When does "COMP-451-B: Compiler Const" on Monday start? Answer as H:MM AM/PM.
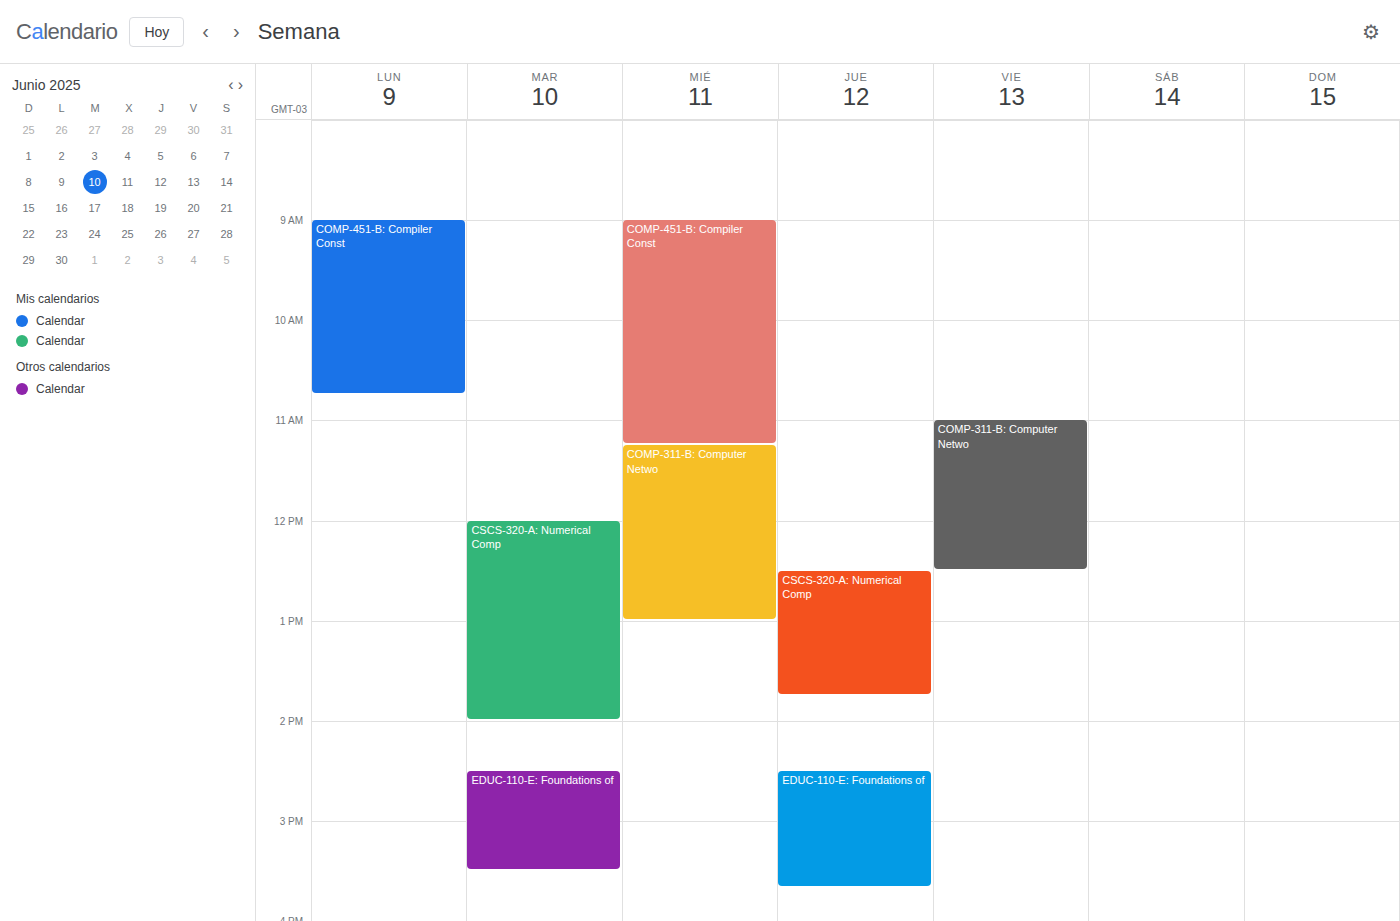
9:00 AM